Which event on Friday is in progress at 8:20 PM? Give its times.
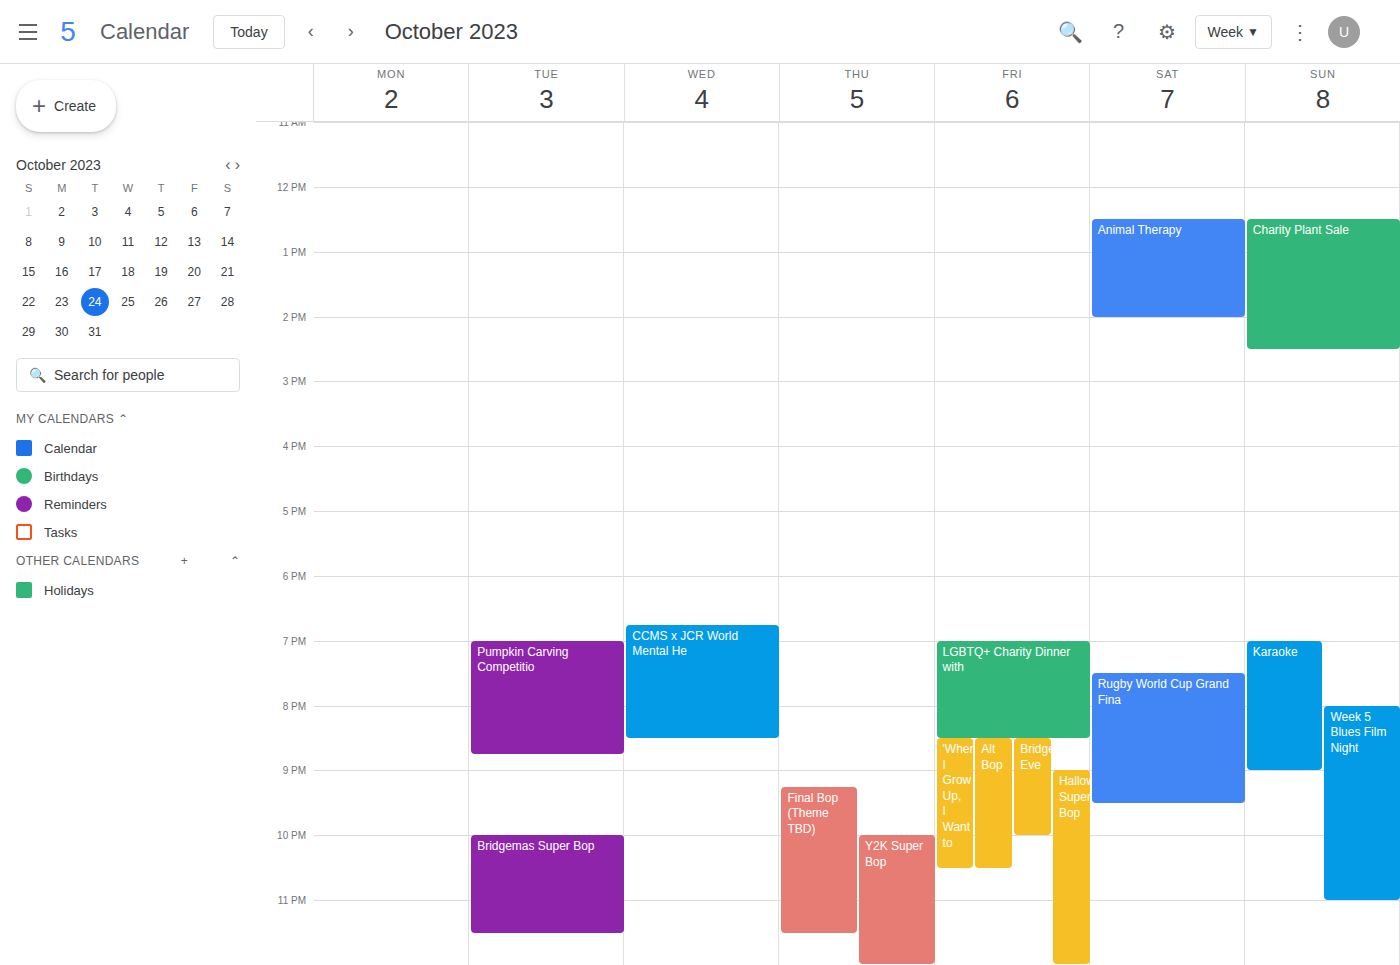
"LGBTQ+ Charity Dinner with", 7:00 PM to 8:30 PM